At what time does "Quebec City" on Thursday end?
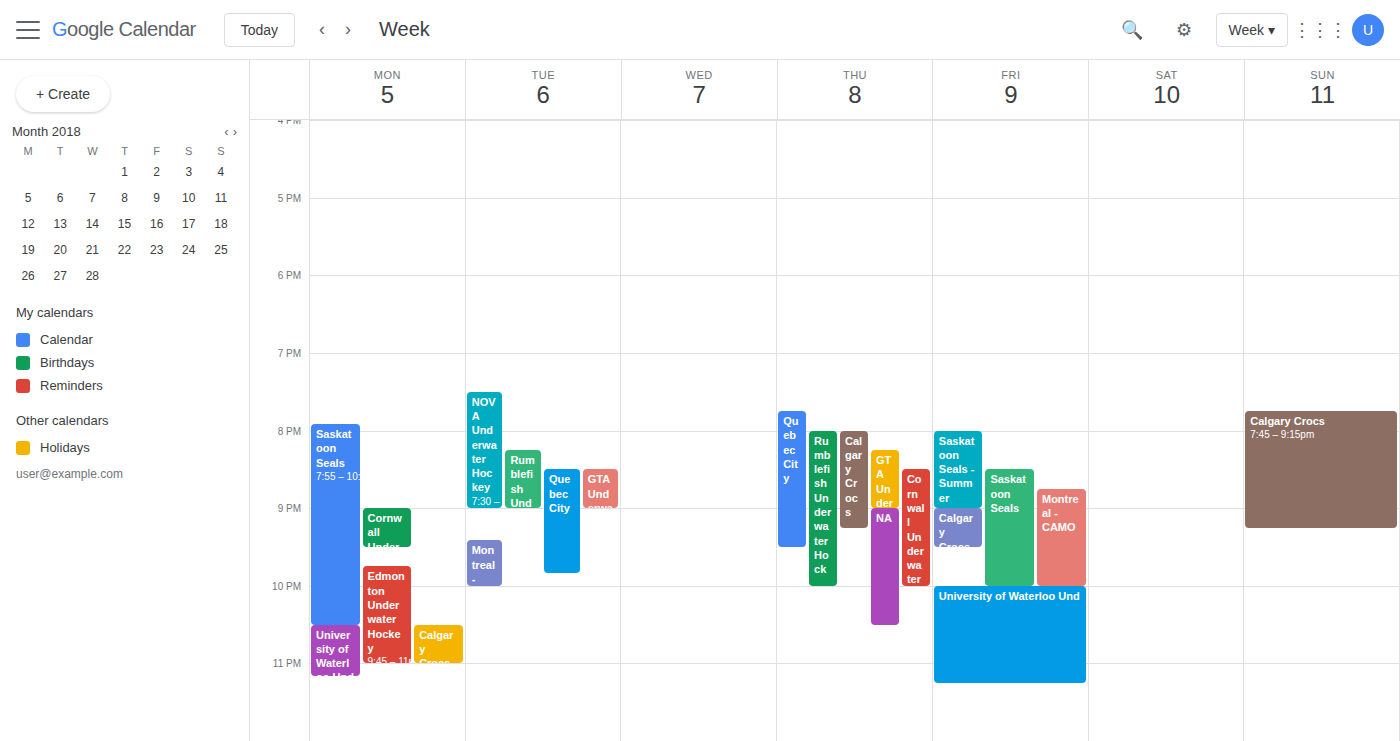
9:30 PM